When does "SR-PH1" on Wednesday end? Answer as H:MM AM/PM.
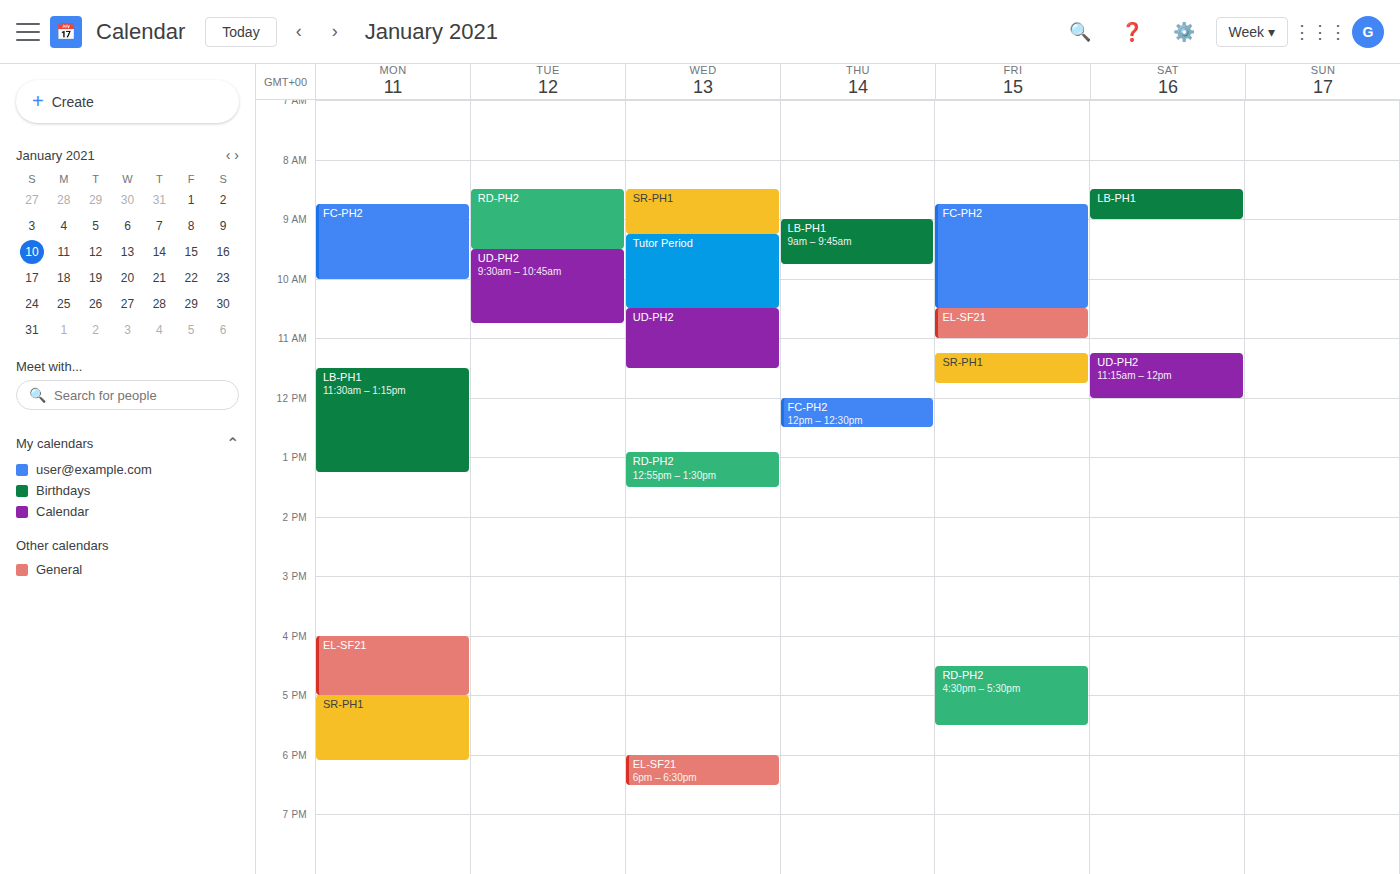
9:15 AM